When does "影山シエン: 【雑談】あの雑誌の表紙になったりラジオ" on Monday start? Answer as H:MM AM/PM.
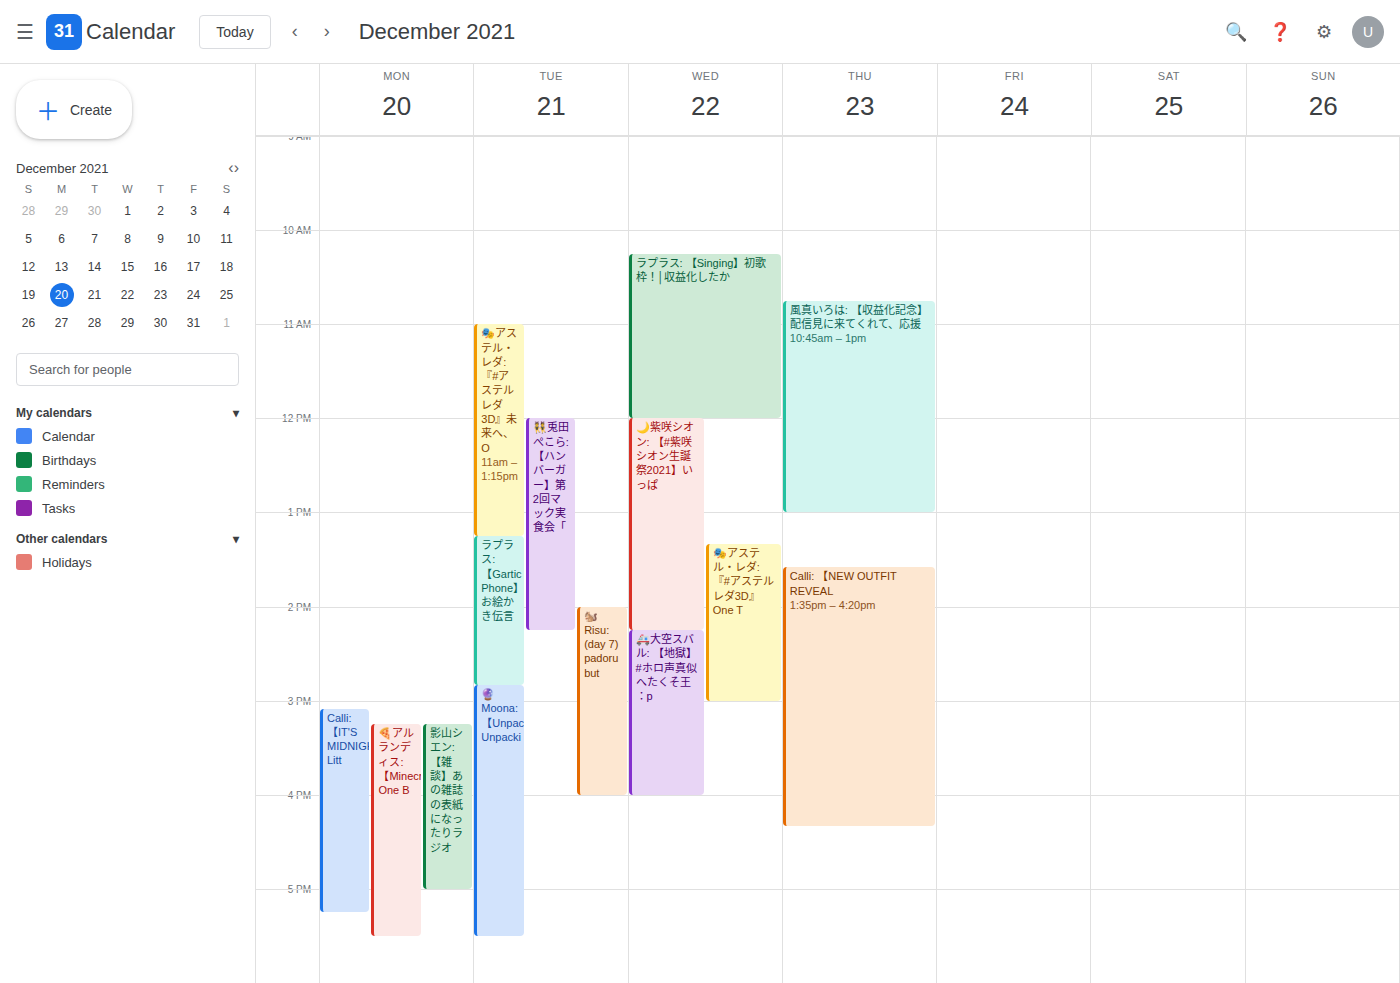
3:15 PM